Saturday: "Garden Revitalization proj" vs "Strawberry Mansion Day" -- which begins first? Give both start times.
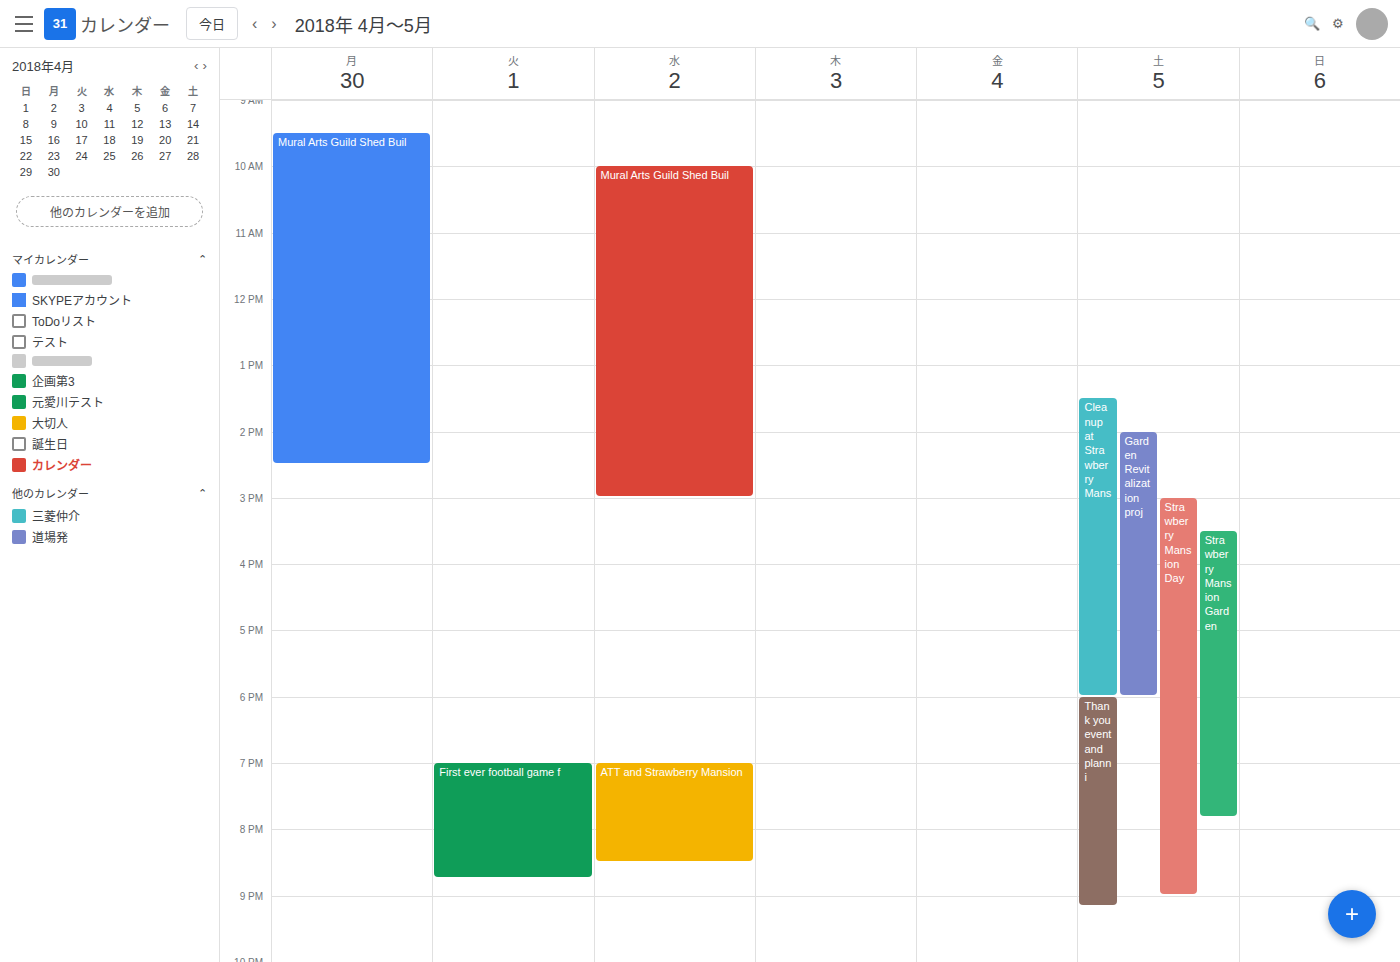
"Garden Revitalization proj" 14:00; "Strawberry Mansion Day" 15:00.